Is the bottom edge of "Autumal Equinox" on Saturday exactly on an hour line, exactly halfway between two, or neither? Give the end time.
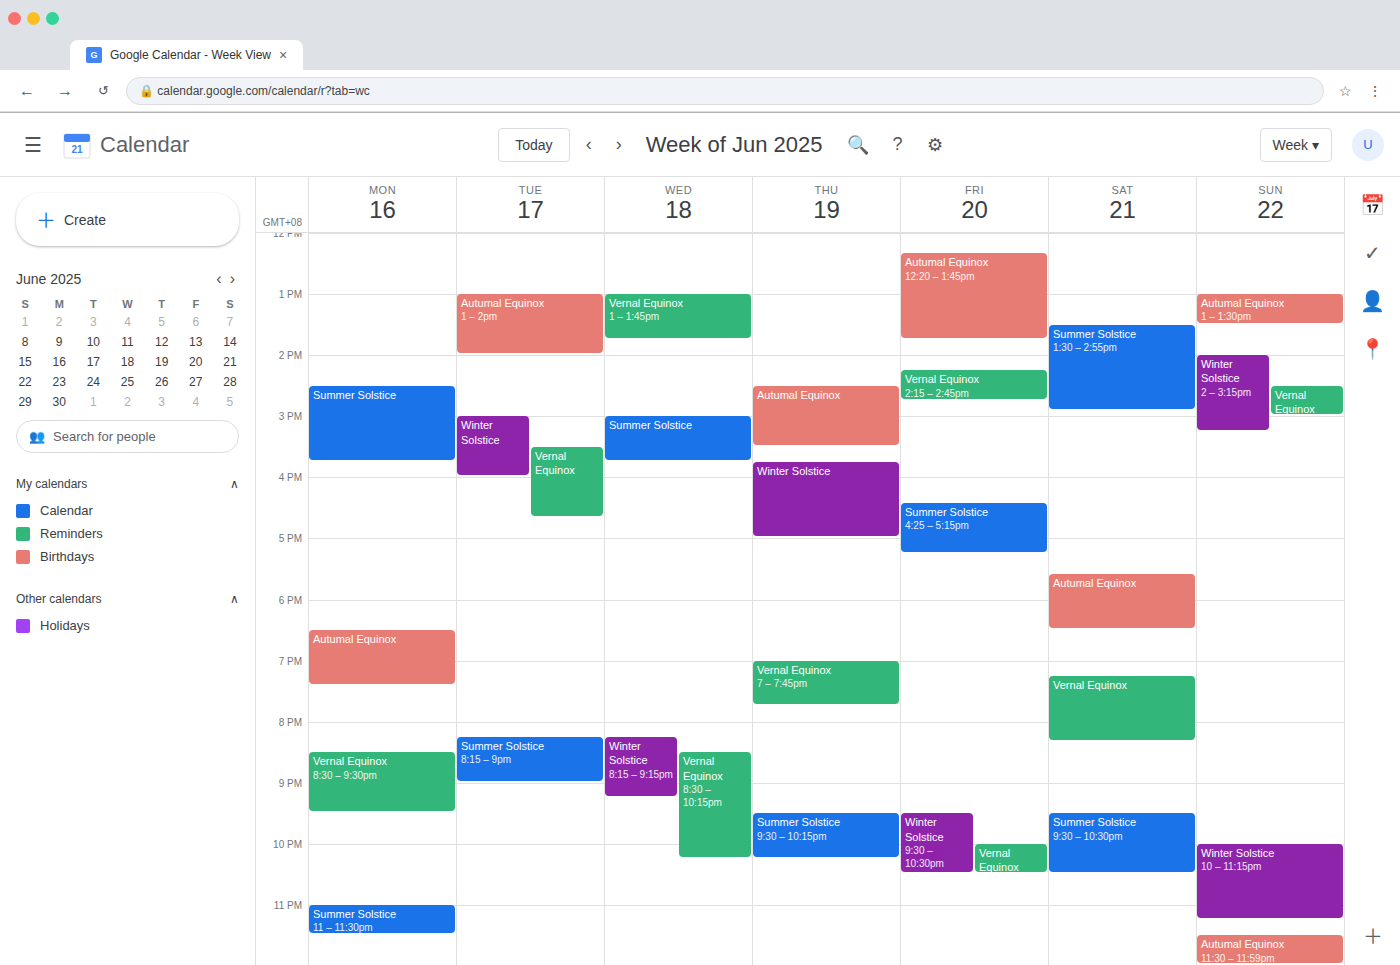
18:30 -- halfway between the 18:00 and 19:00 lines.